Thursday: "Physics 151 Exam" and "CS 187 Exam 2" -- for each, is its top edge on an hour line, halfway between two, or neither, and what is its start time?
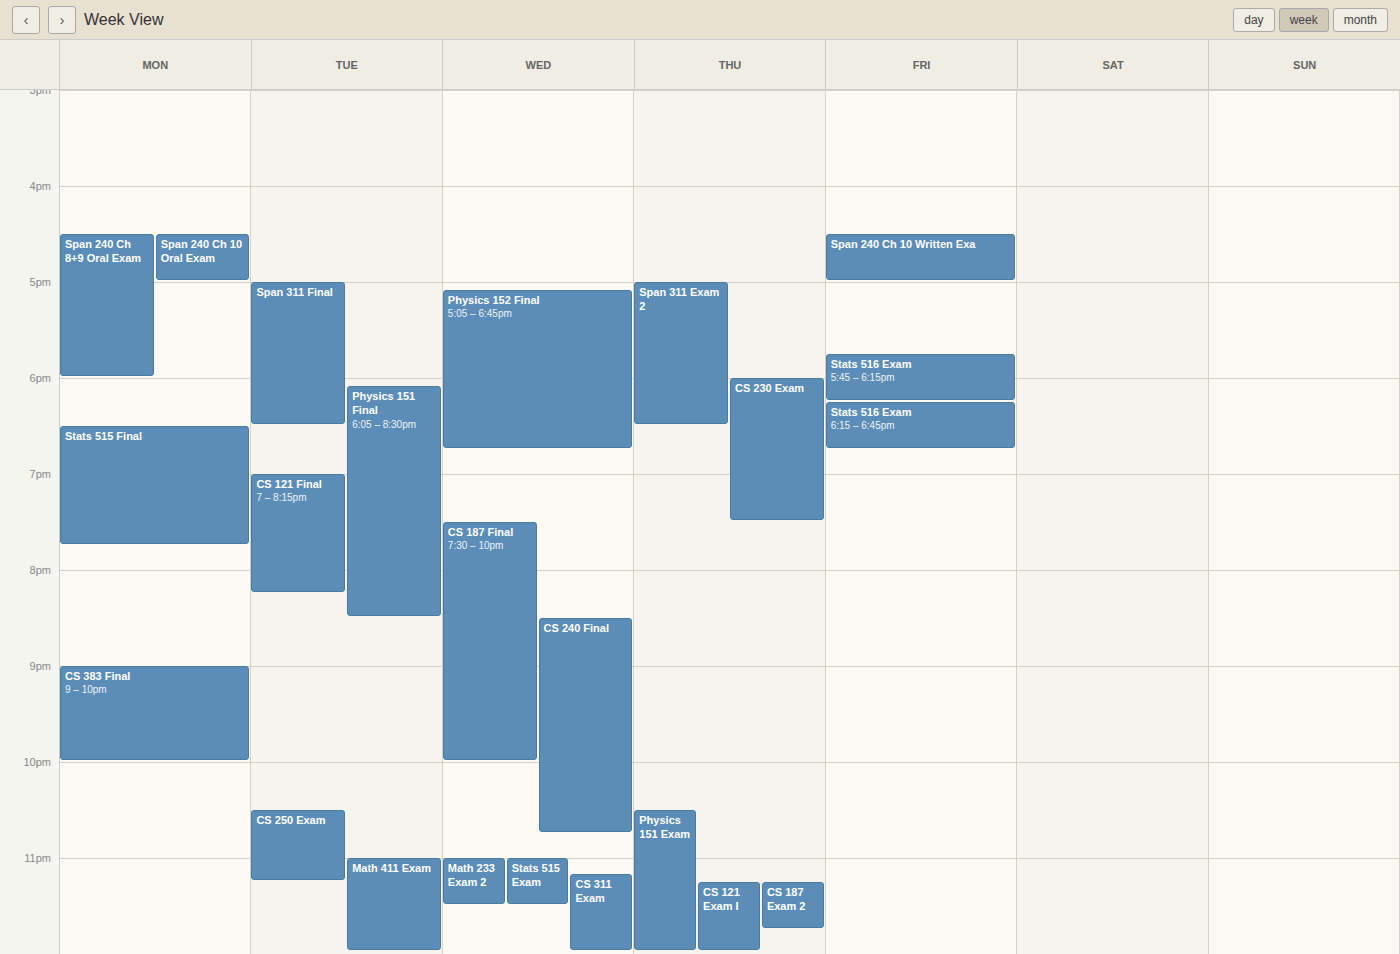
"Physics 151 Exam": 10:30 PM, halfway between the 10 PM and 11 PM lines. "CS 187 Exam 2": 11:15 PM, neither: a quarter of the way from the 11 PM line to the 12 AM line.